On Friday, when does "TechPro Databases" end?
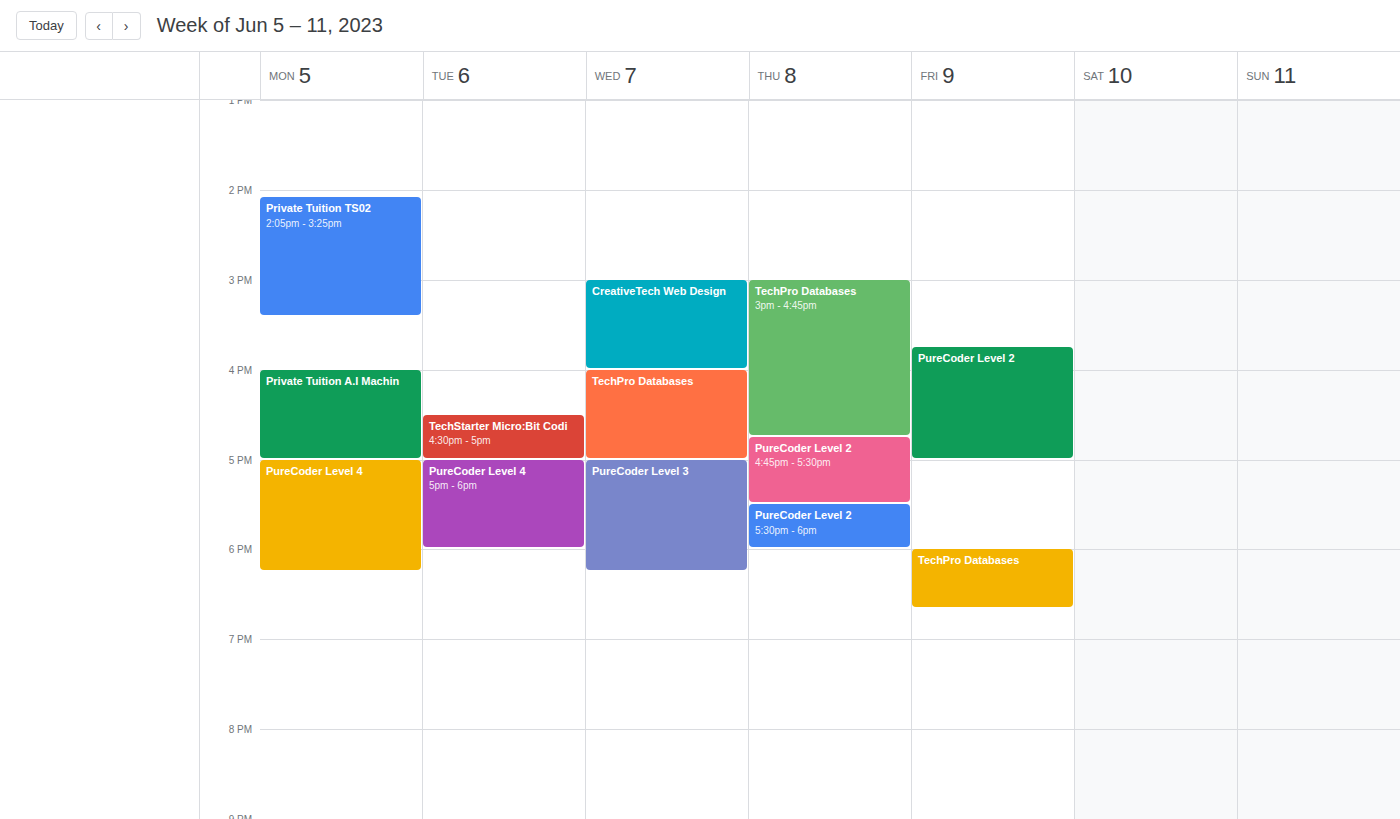
6:40 PM